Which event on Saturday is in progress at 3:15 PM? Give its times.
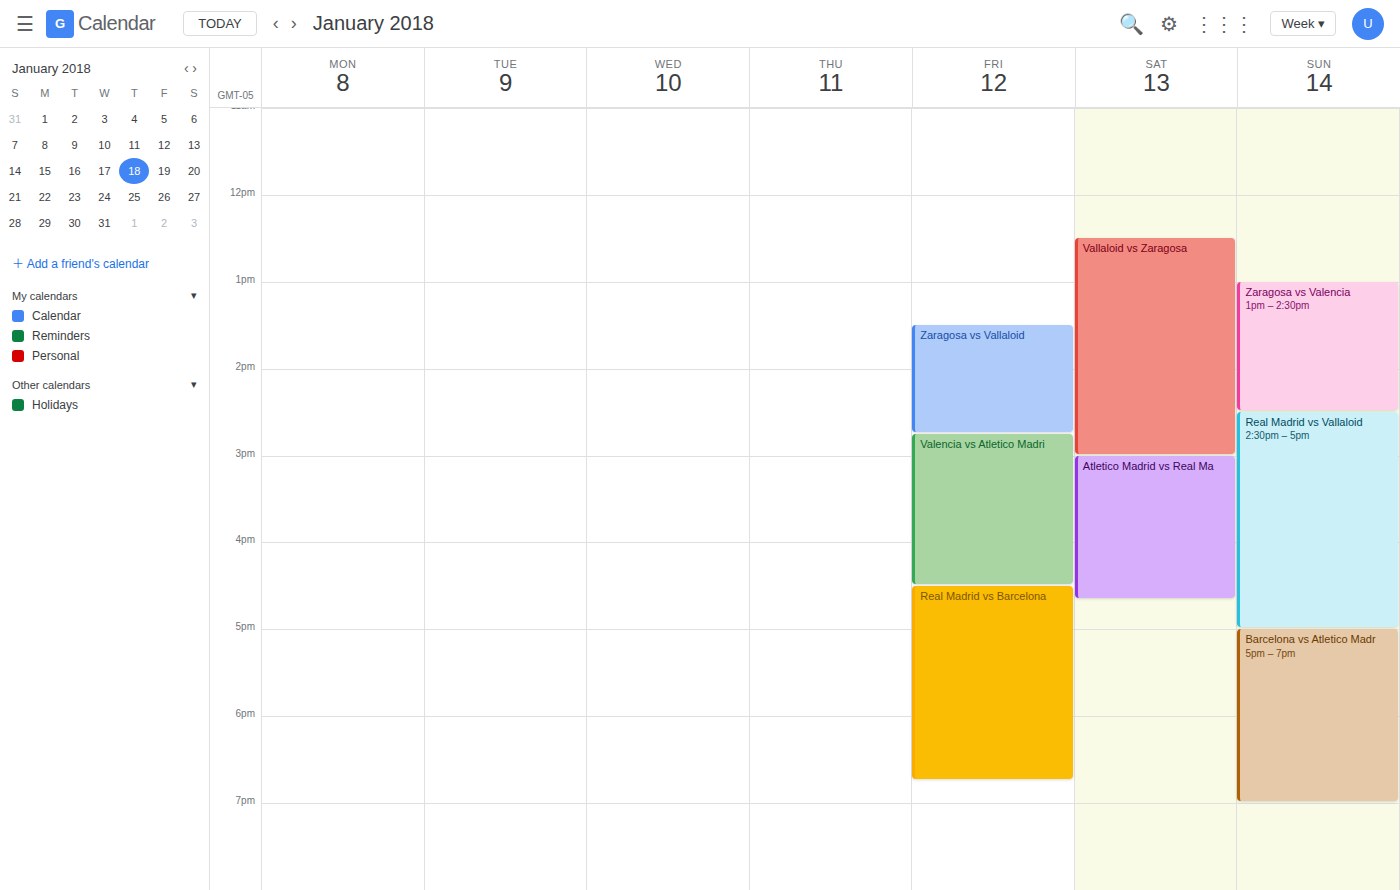
"Atletico Madrid vs Real Ma", 3:00 PM to 4:40 PM